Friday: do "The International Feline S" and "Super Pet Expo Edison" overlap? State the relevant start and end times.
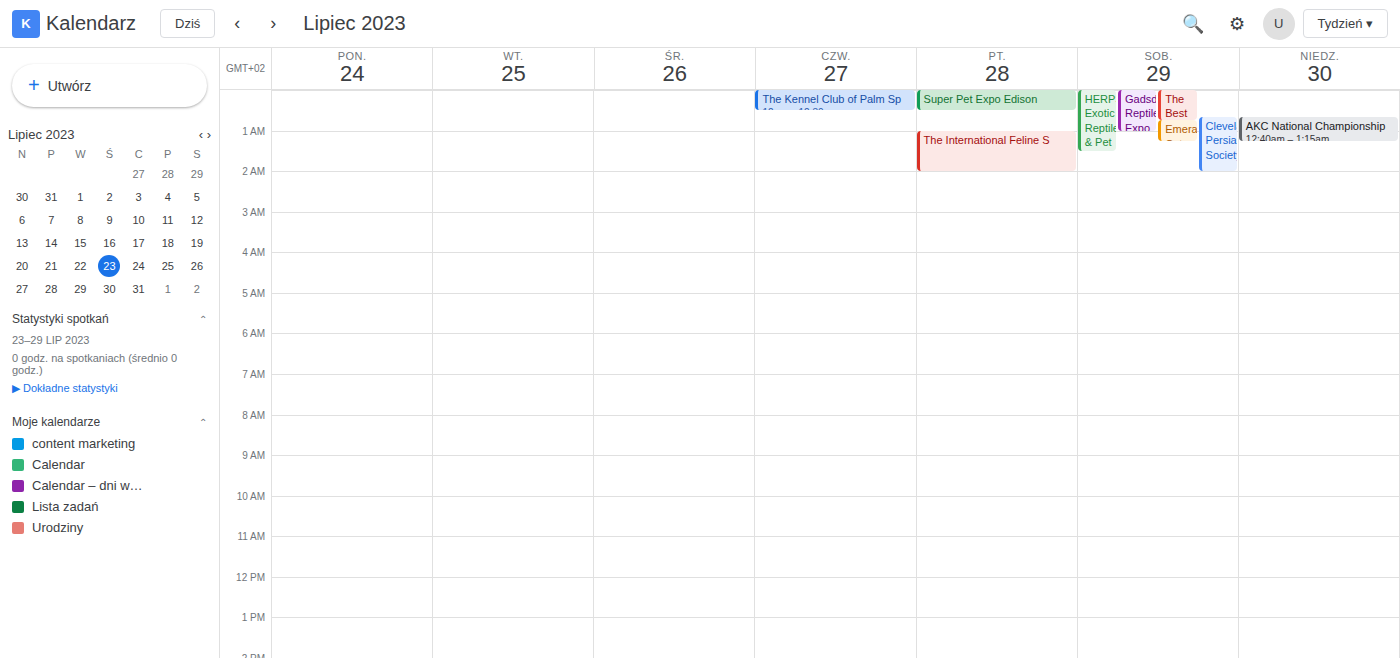
"Super Pet Expo Edison" ends at 12:30 AM and "The International Feline S" starts at 1:00 AM -- no overlap.